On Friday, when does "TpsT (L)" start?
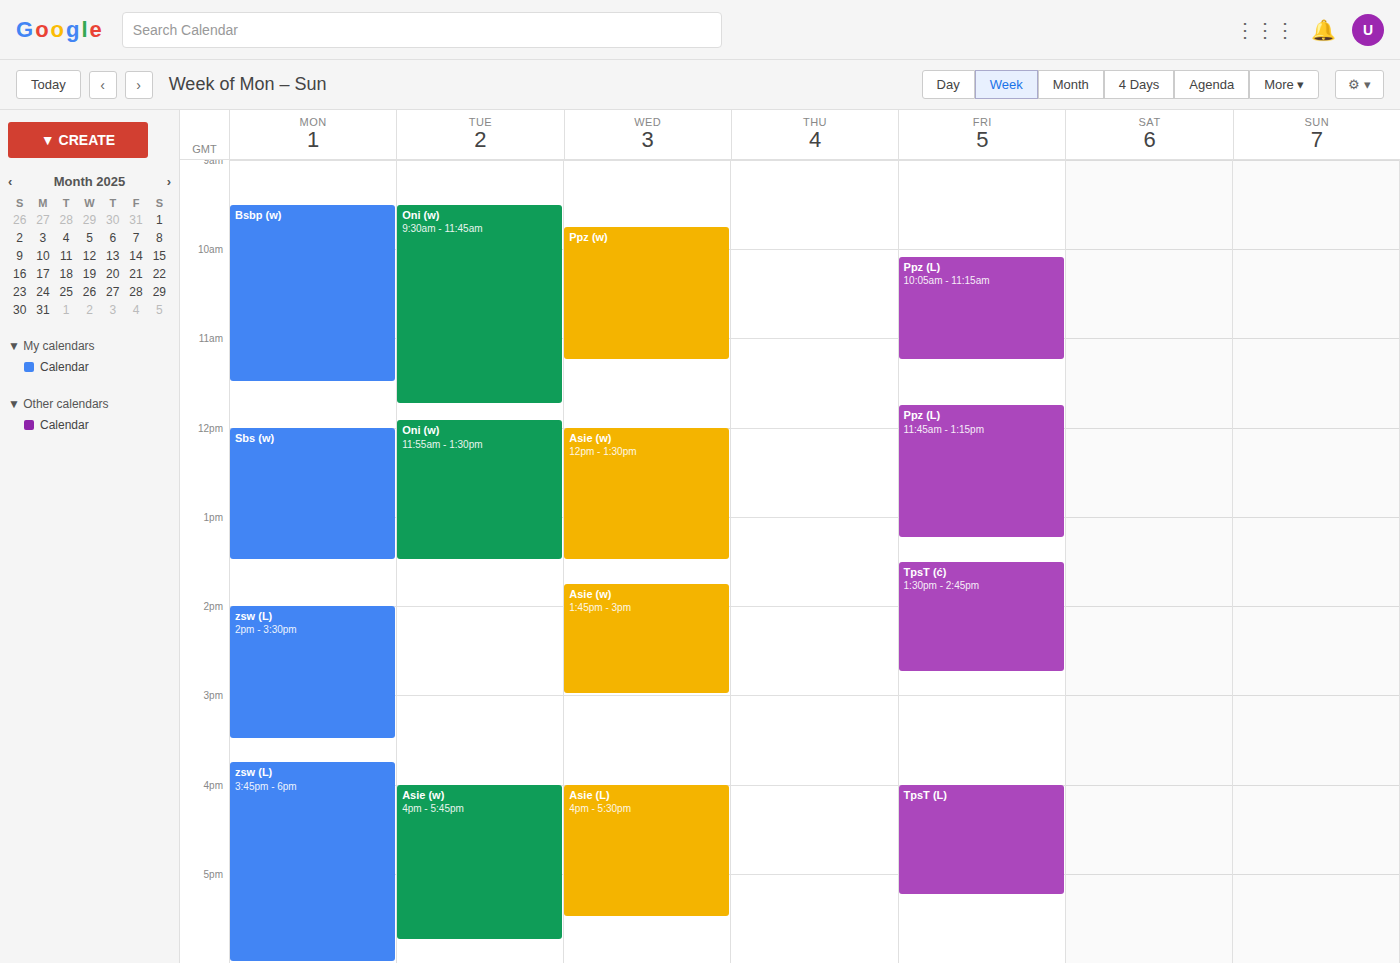
4:00 PM